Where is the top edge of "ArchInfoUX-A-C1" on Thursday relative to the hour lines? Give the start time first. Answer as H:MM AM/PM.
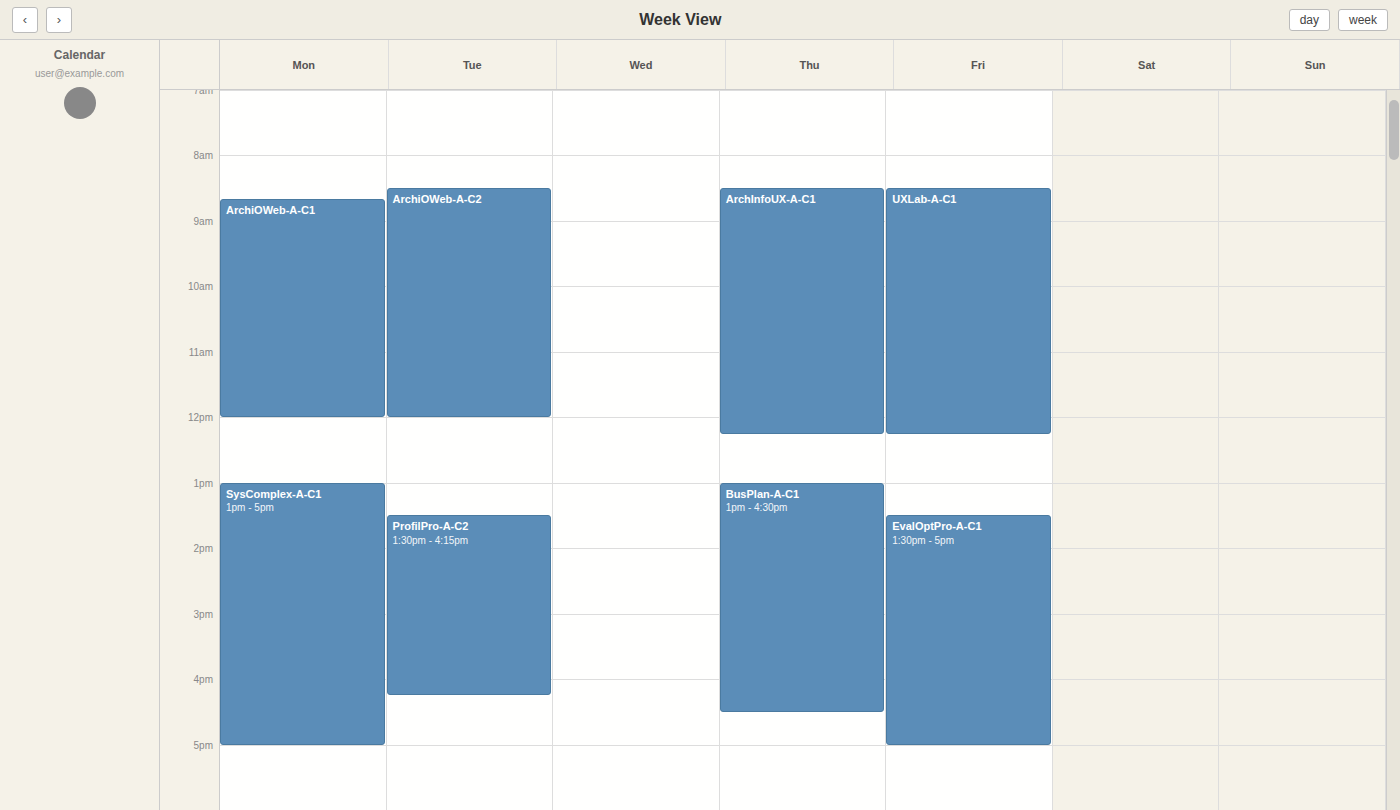
8:30 AM -- halfway between the 8 AM and 9 AM lines.